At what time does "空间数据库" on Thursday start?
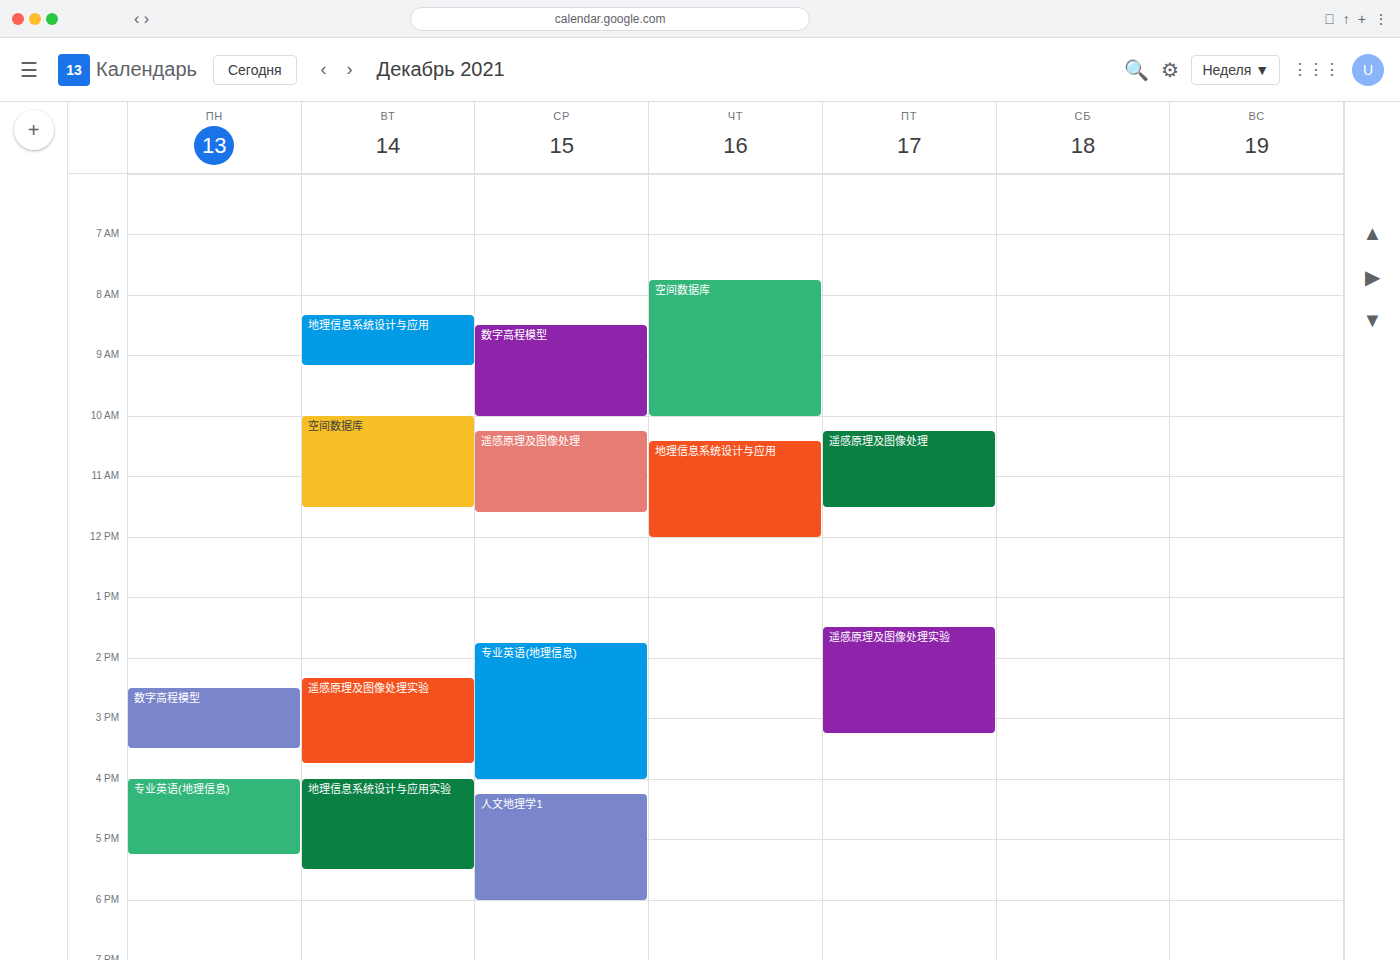
7:45 AM